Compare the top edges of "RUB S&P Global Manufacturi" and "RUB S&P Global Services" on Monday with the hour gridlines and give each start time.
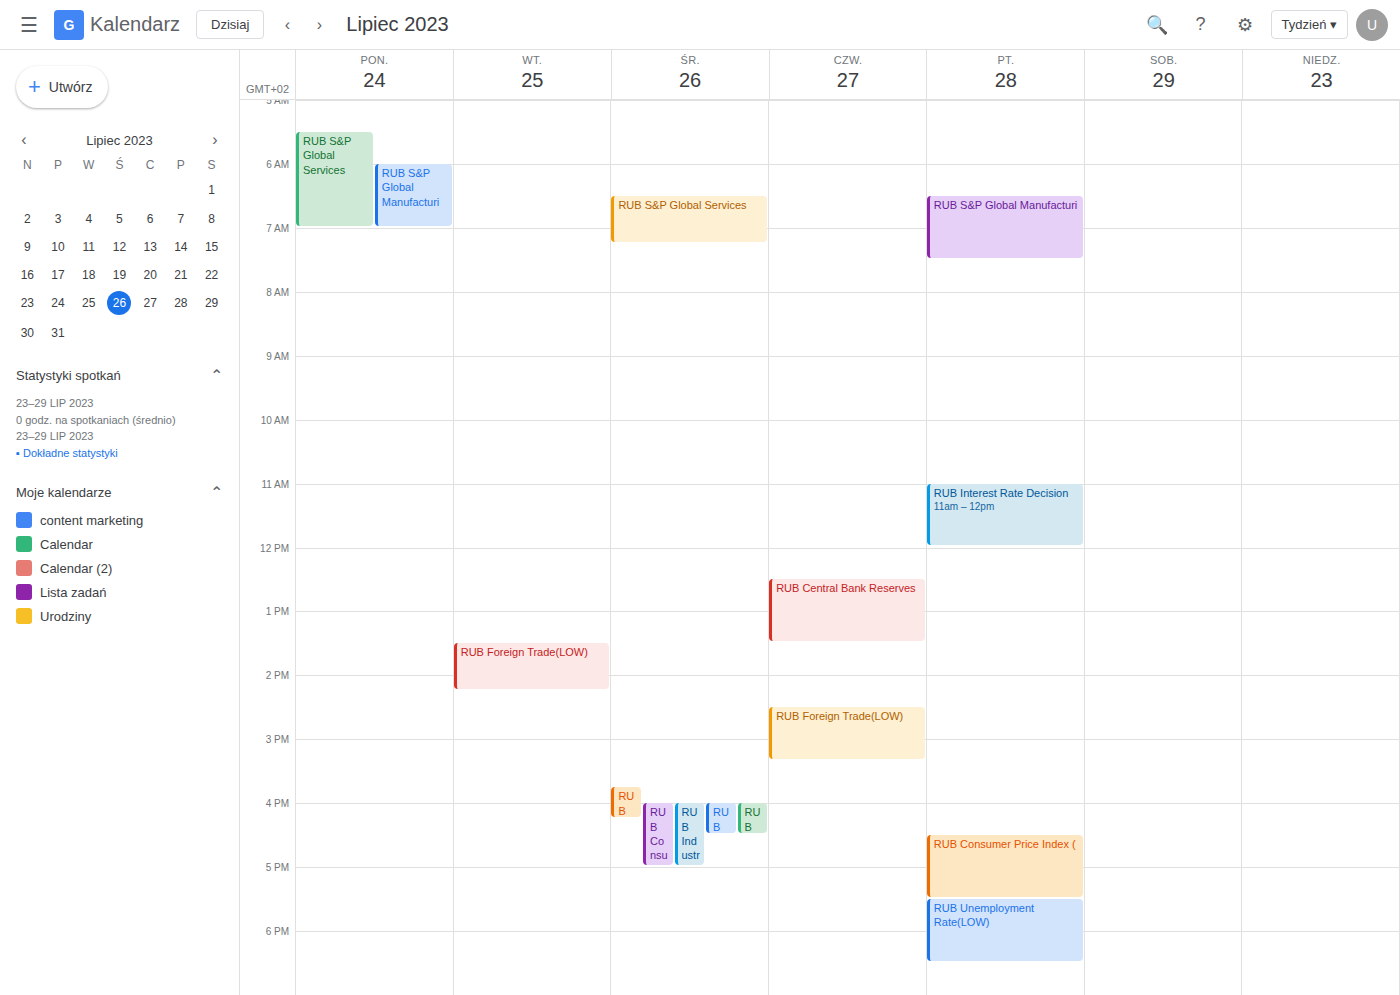
"RUB S&P Global Manufacturi": 6:00 AM, exactly on the 6 AM line. "RUB S&P Global Services": 5:30 AM, halfway between the 5 AM and 6 AM lines.